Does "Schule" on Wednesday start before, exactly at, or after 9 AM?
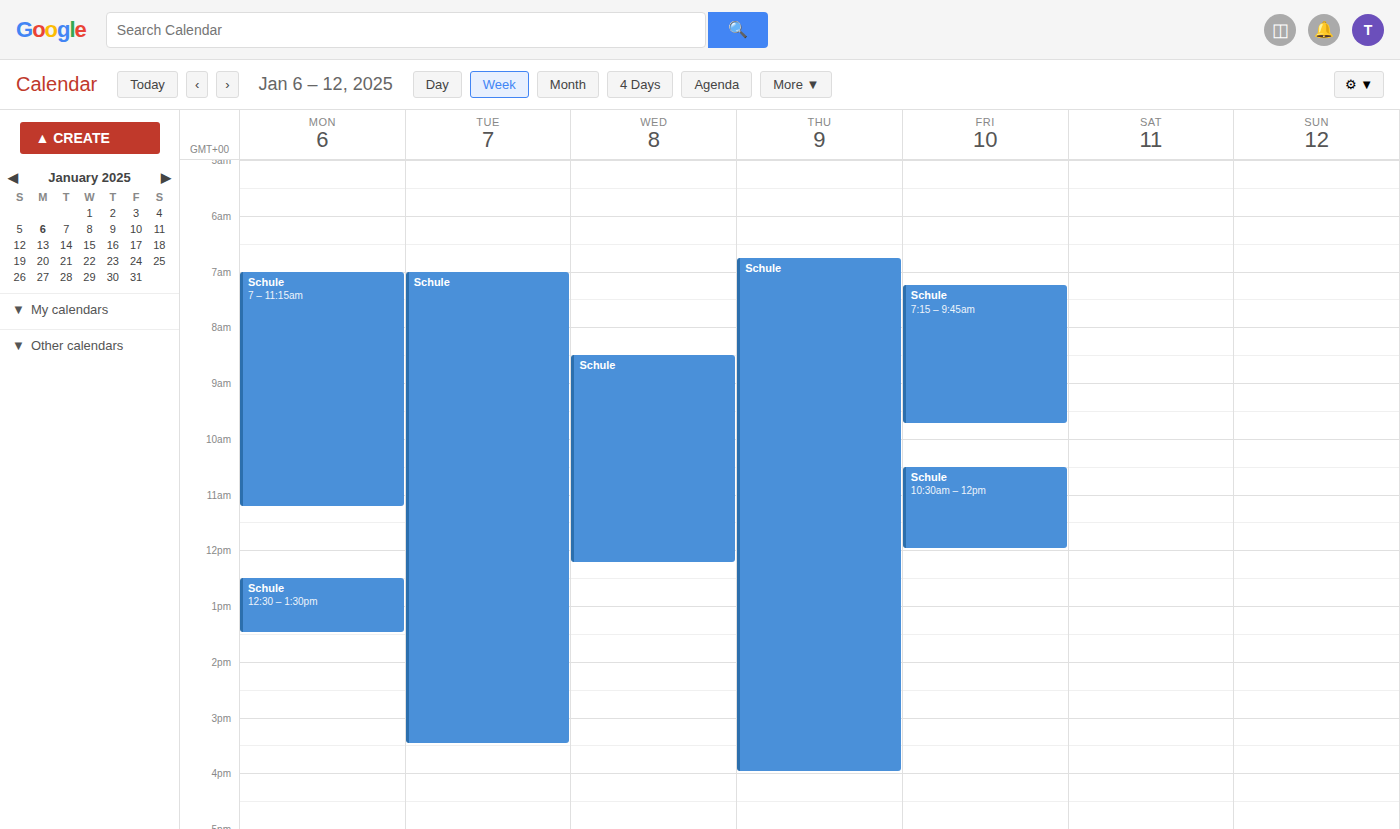
8:30 AM -- before 9 AM, 30 minutes above the 9 AM line.